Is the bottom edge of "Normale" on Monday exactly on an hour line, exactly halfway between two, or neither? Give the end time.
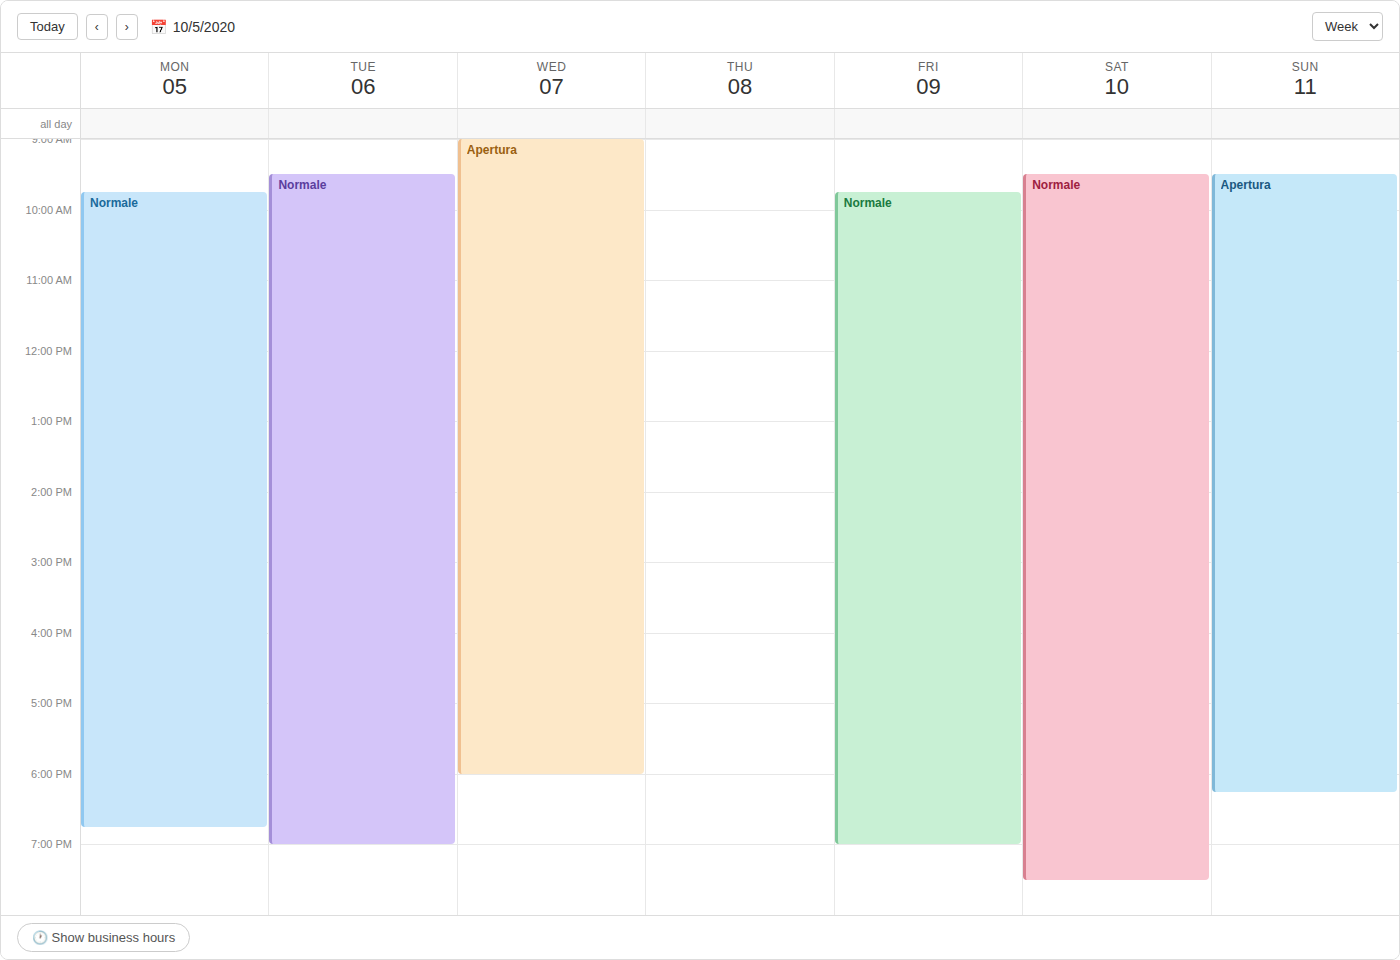
18:45 -- neither: three quarters of the way from the 18:00 line to the 19:00 line.